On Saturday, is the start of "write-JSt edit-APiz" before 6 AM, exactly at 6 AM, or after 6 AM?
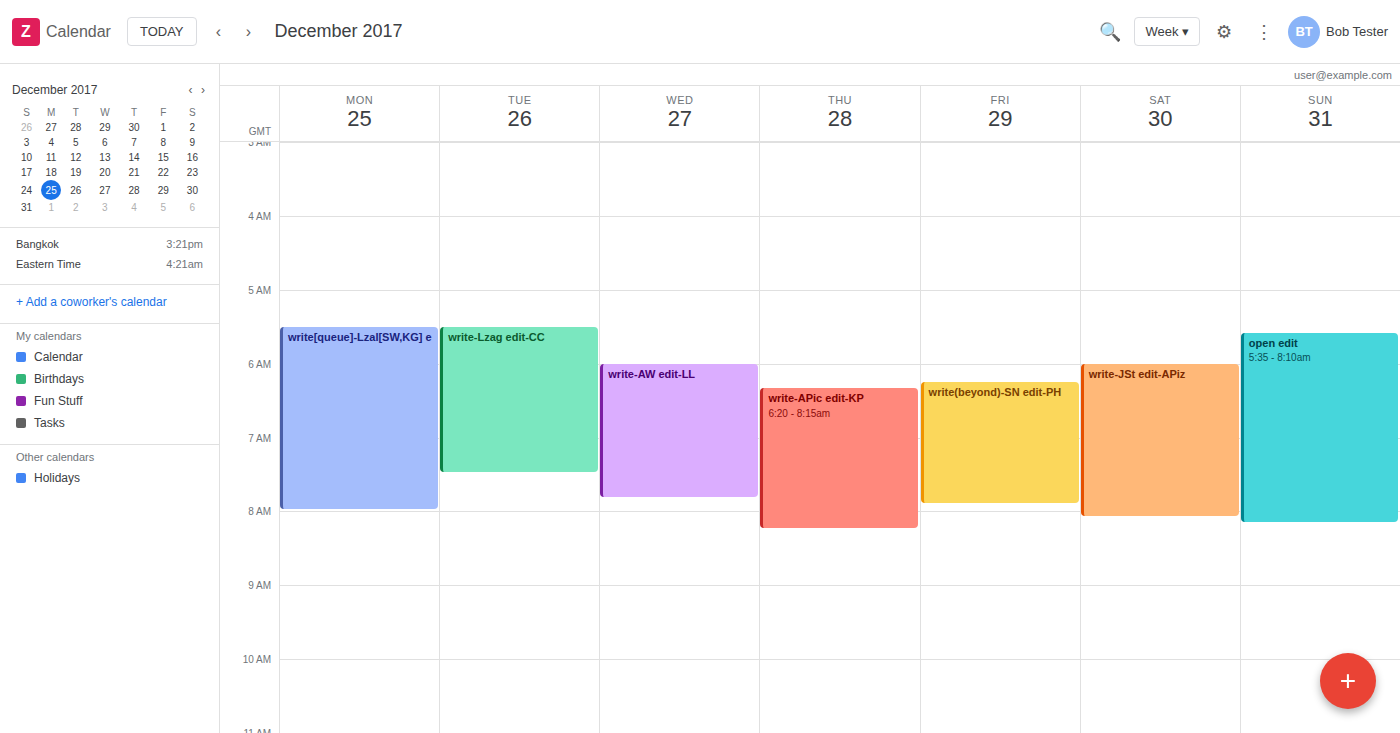
6:00 AM -- exactly at 6 AM, on the 6 AM line.